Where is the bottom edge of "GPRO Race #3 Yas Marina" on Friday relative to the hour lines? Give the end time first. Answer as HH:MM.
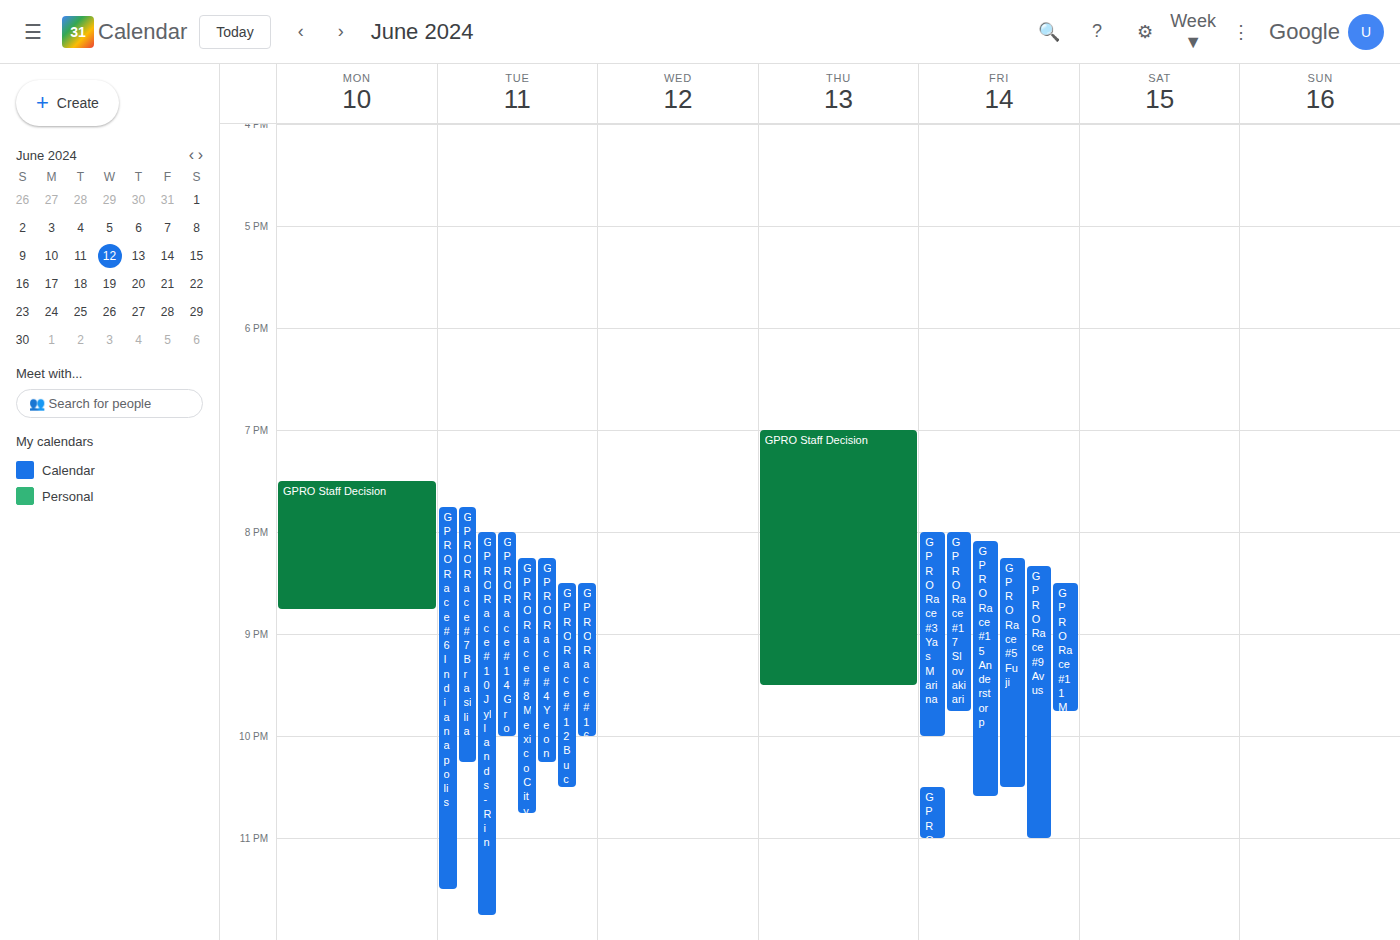
22:00 -- exactly on the 22:00 line.